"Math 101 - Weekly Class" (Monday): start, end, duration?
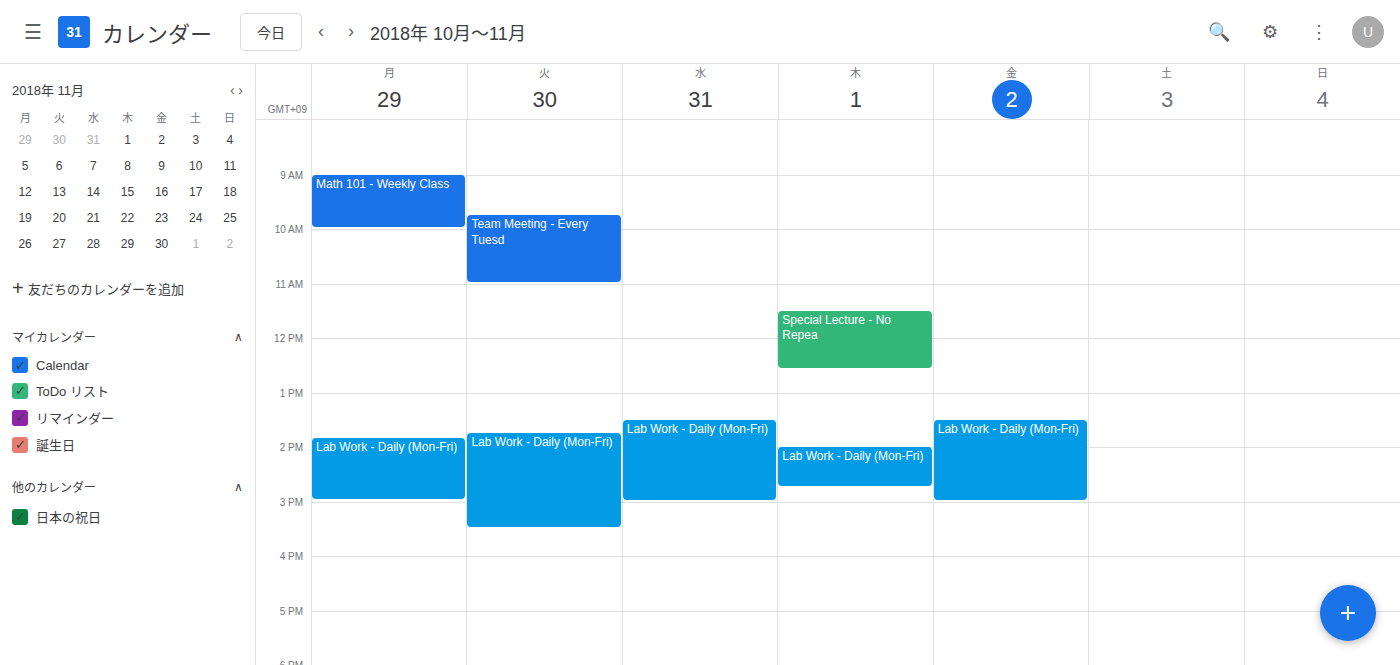
9:00 AM to 10:00 AM, 1 hour